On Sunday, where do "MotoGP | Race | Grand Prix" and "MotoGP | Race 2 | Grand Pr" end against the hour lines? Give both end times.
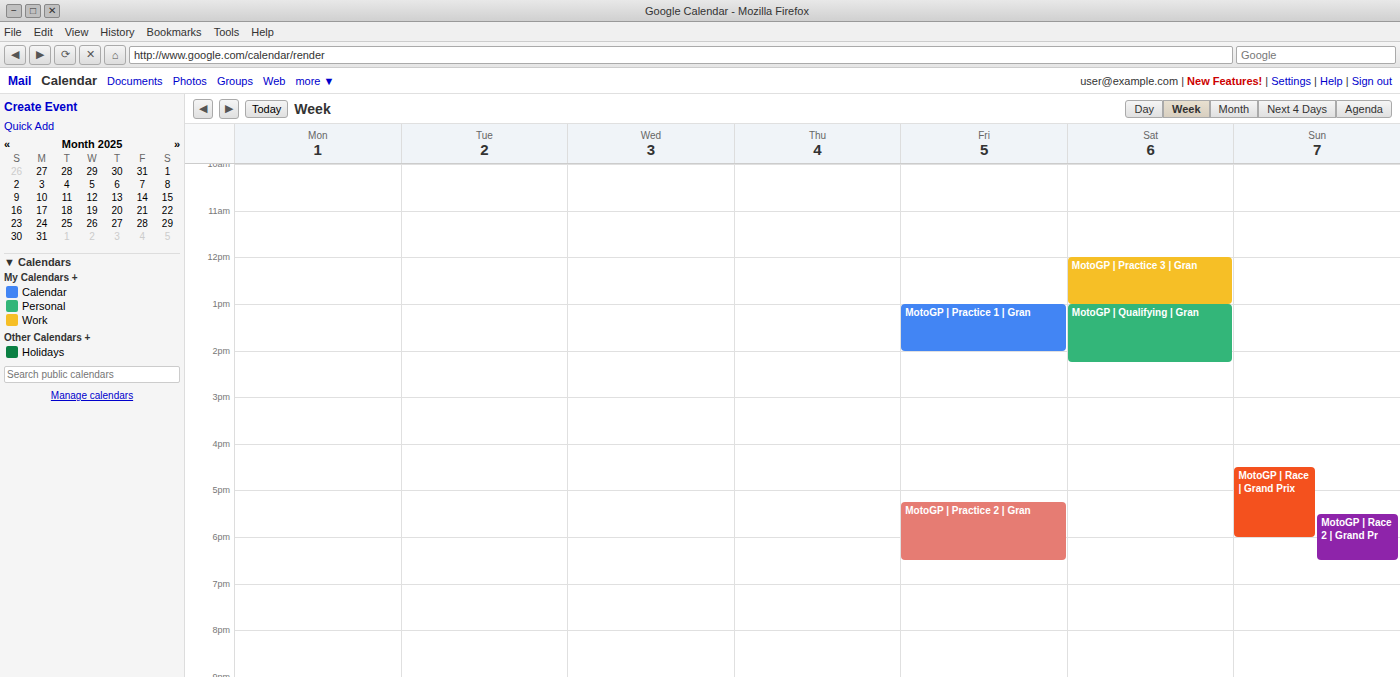
"MotoGP | Race | Grand Prix": 6:00 PM, exactly on the 6 PM line. "MotoGP | Race 2 | Grand Pr": 6:30 PM, halfway between the 6 PM and 7 PM lines.